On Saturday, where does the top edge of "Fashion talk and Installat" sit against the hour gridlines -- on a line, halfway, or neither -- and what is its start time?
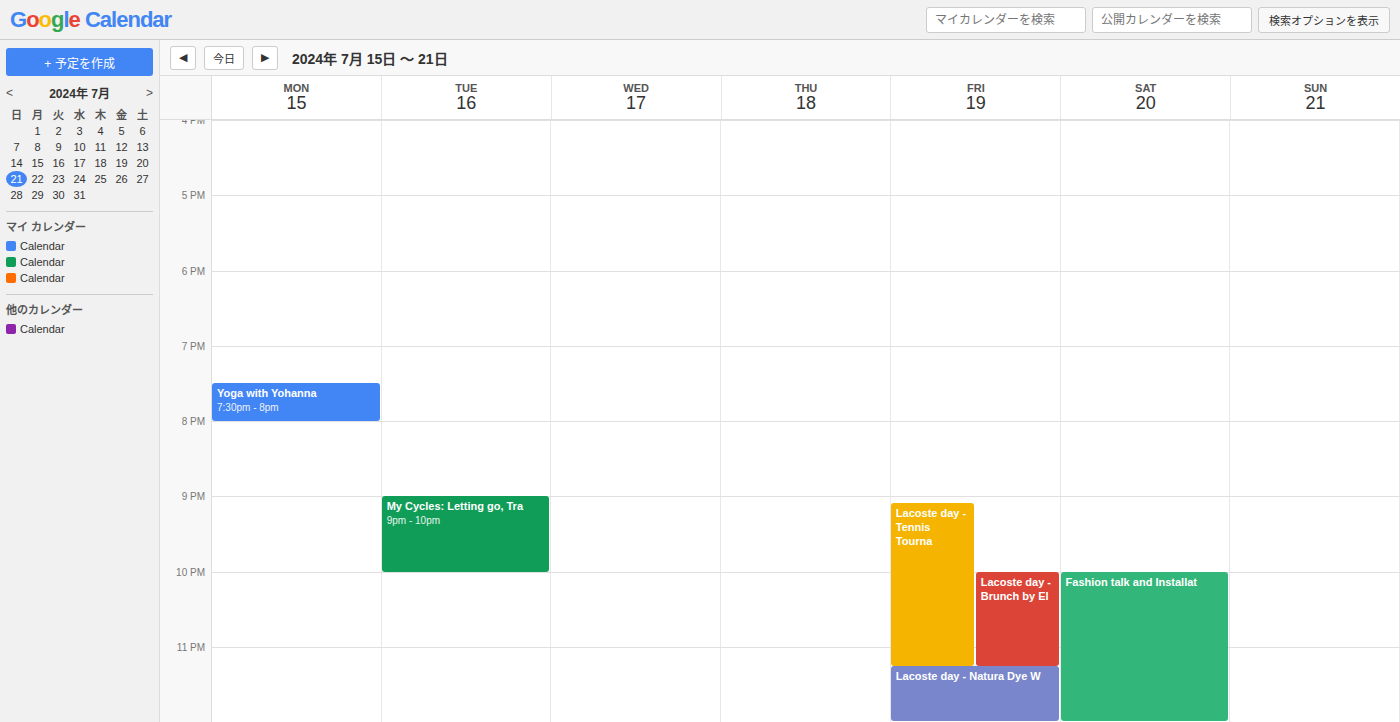
10:00 PM -- exactly on the 10 PM line.